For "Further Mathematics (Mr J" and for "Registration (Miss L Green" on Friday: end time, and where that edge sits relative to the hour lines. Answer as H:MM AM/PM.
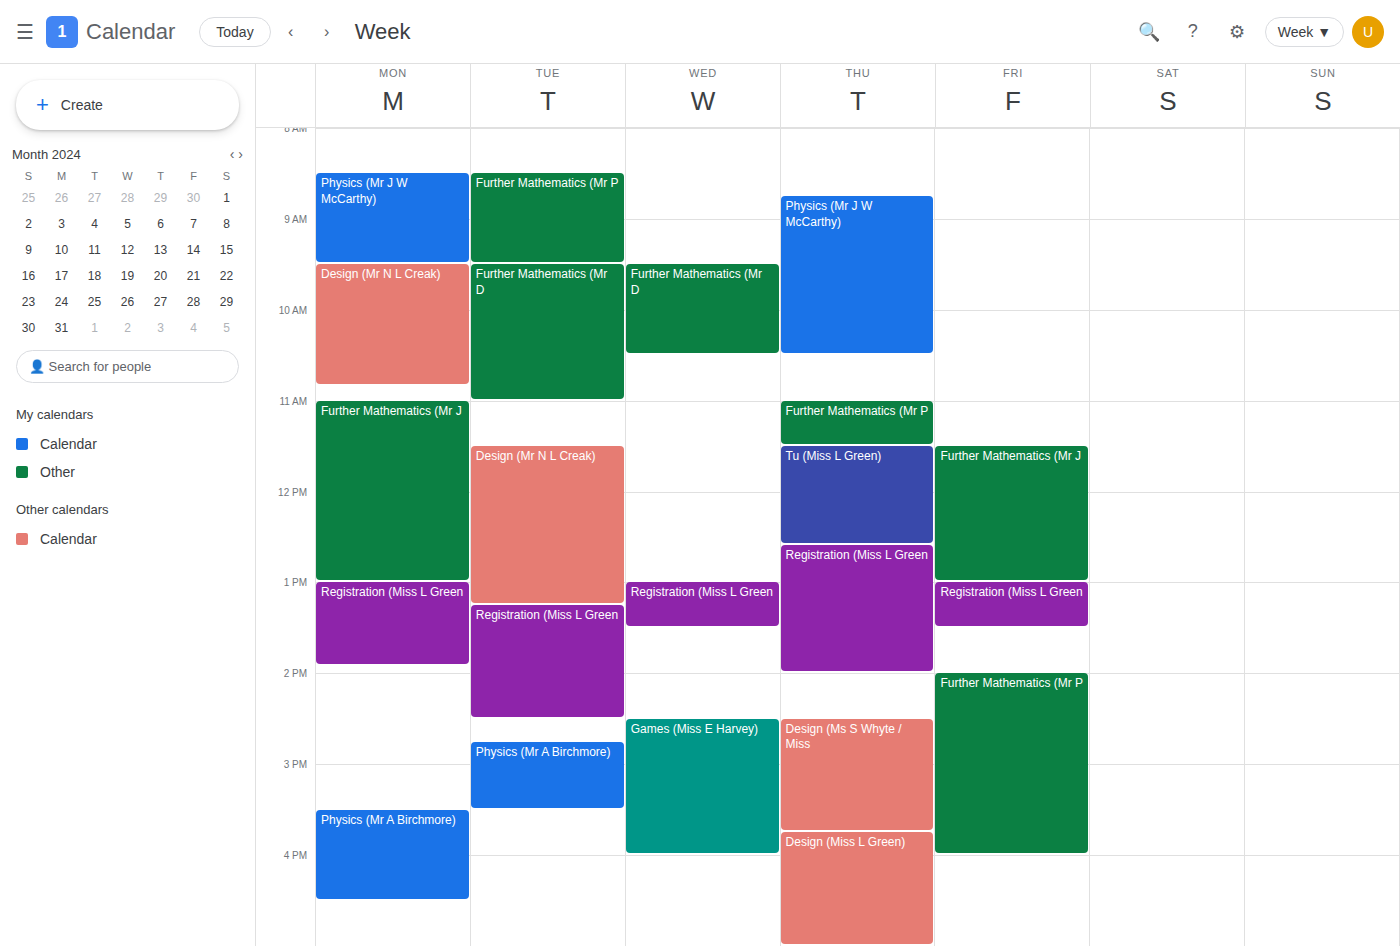
"Further Mathematics (Mr J": 1:00 PM, exactly on the 1 PM line. "Registration (Miss L Green": 1:30 PM, halfway between the 1 PM and 2 PM lines.